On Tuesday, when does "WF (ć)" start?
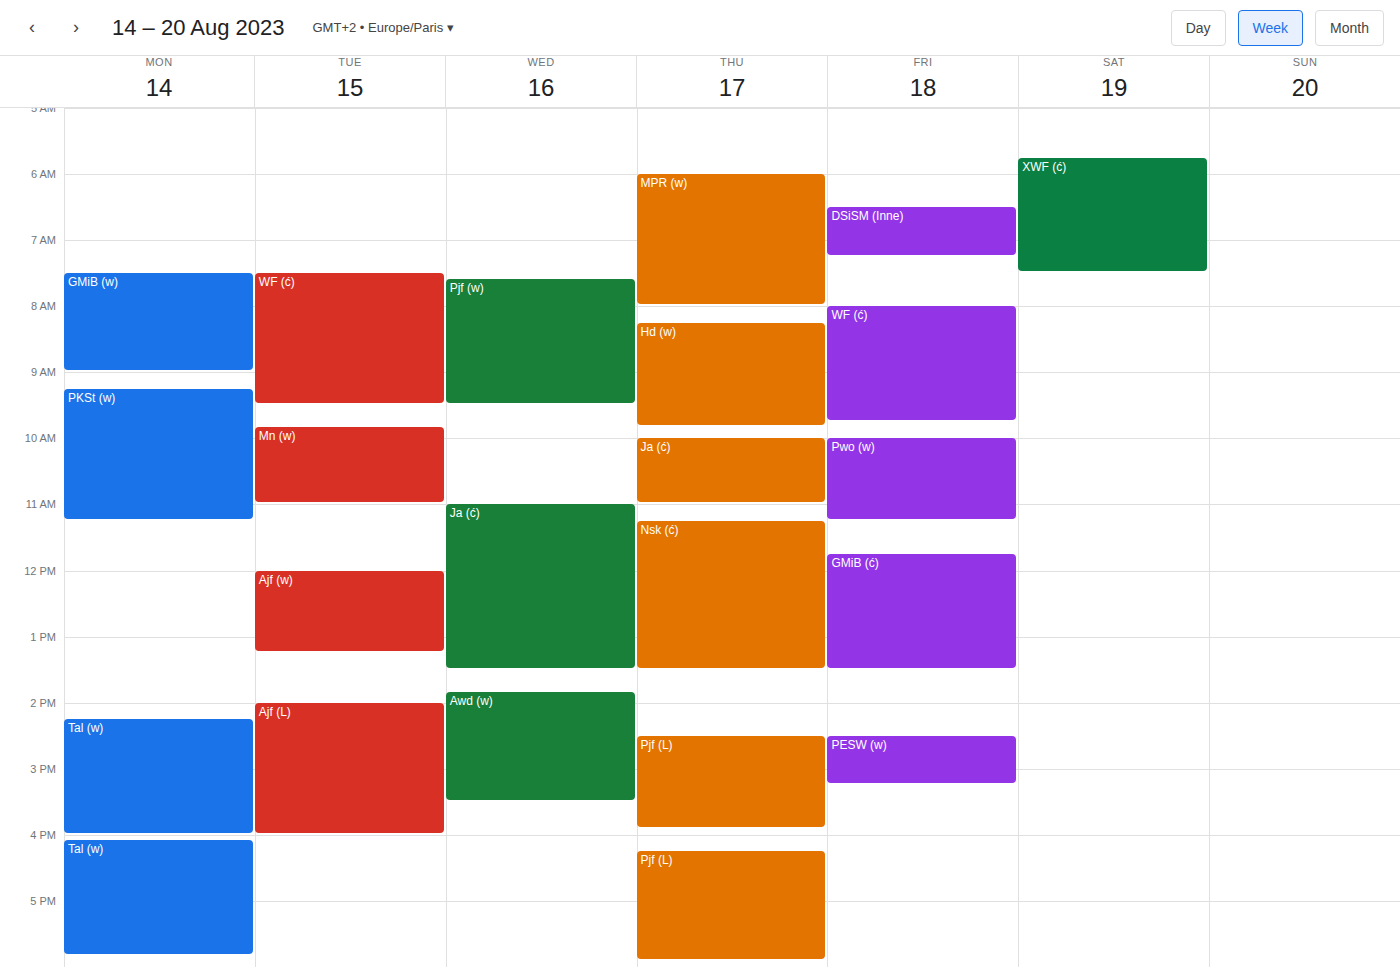
7:30 AM